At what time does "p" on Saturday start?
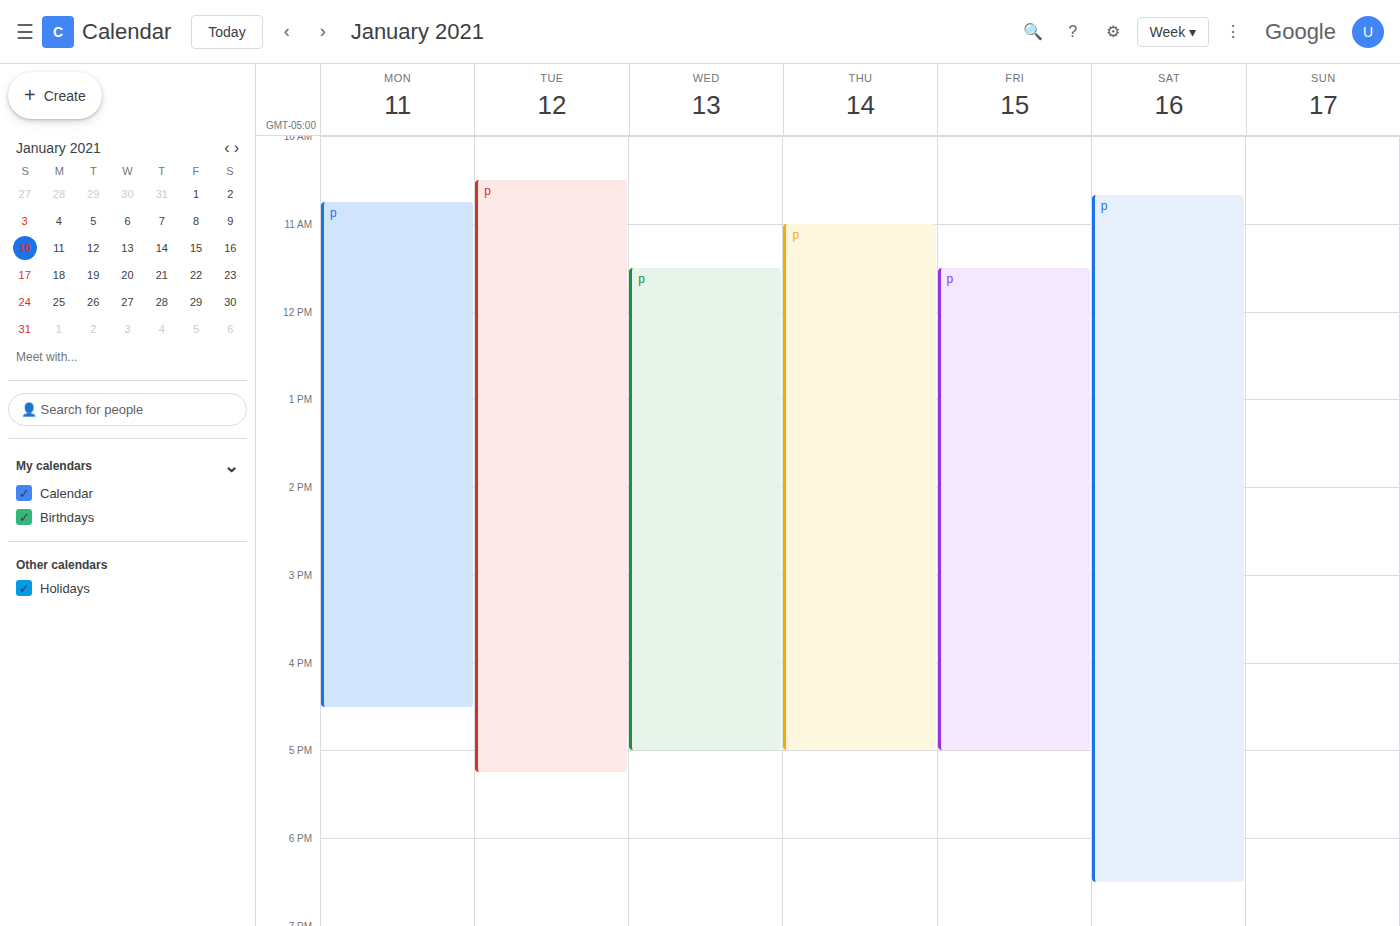
10:40 AM